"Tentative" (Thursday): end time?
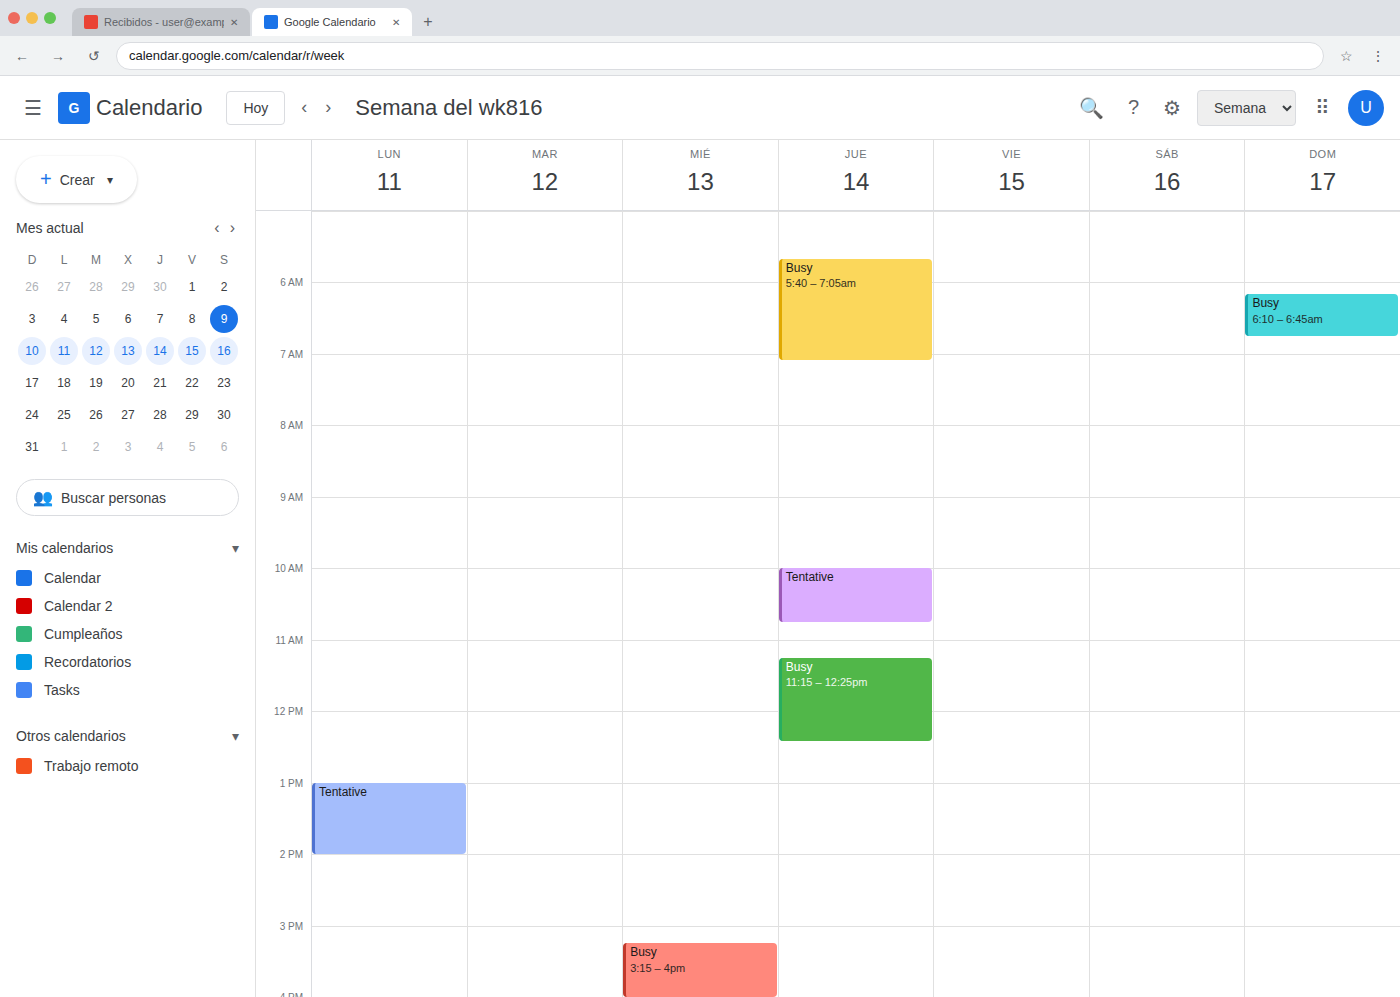
10:45 AM